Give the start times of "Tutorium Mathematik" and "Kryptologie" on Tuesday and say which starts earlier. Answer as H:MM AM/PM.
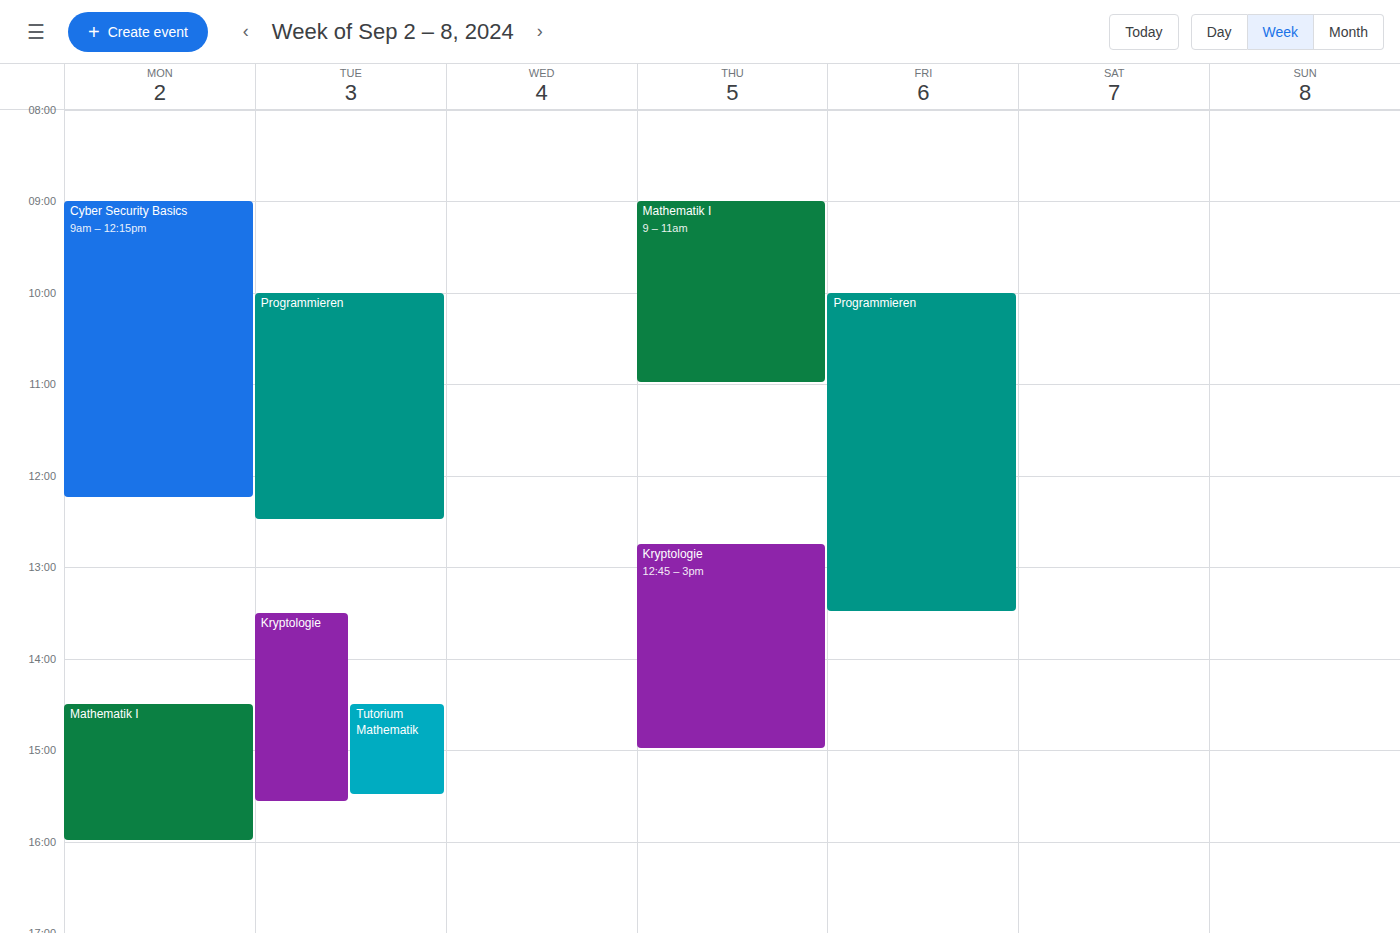
"Kryptologie" 1:30 PM; "Tutorium Mathematik" 2:30 PM.